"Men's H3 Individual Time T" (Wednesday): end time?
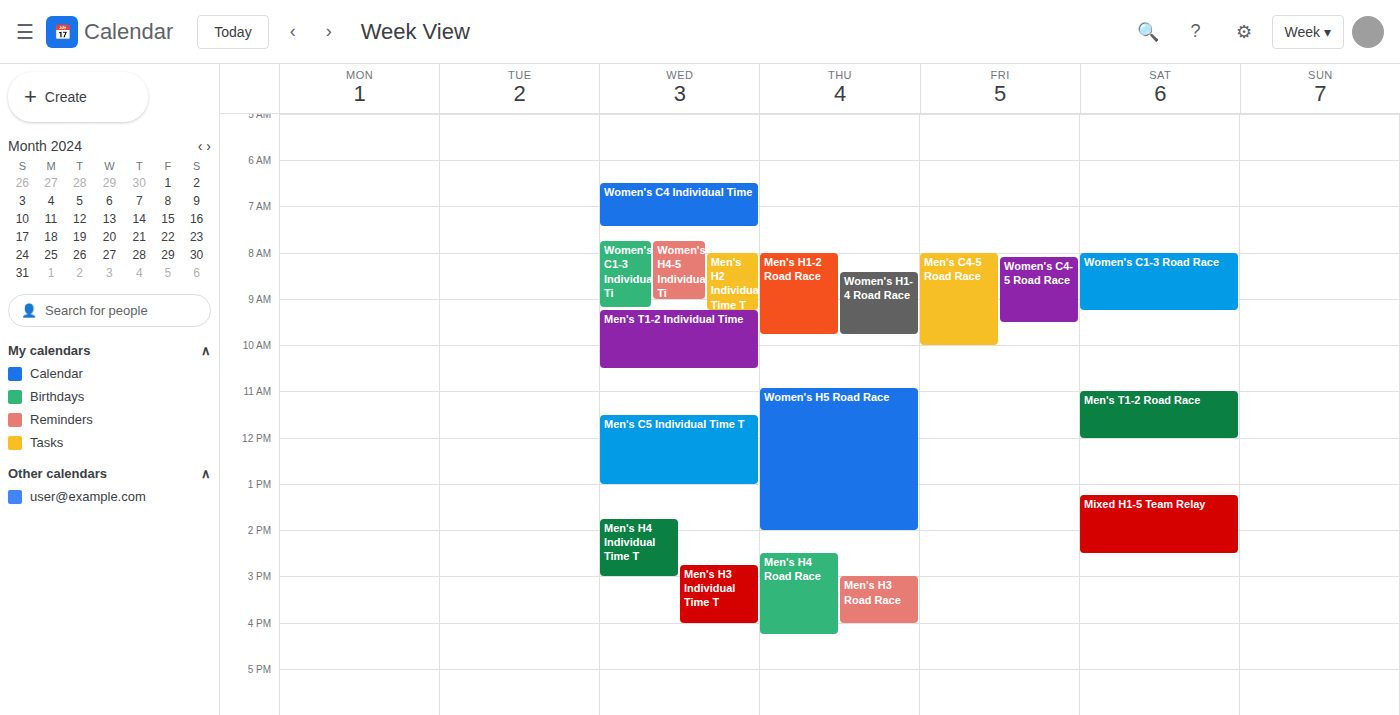
4:00 PM